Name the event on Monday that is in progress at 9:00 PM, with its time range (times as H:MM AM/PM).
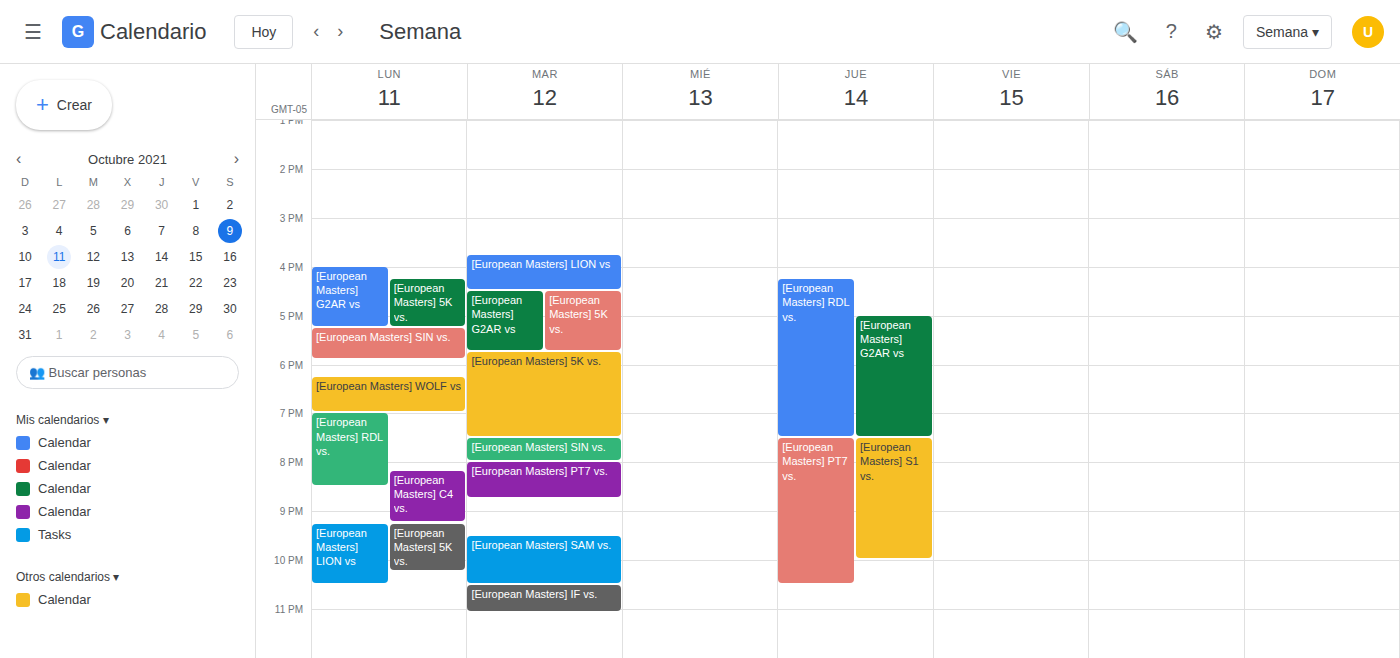
"[European Masters] C4 vs.", 8:10 PM to 9:15 PM